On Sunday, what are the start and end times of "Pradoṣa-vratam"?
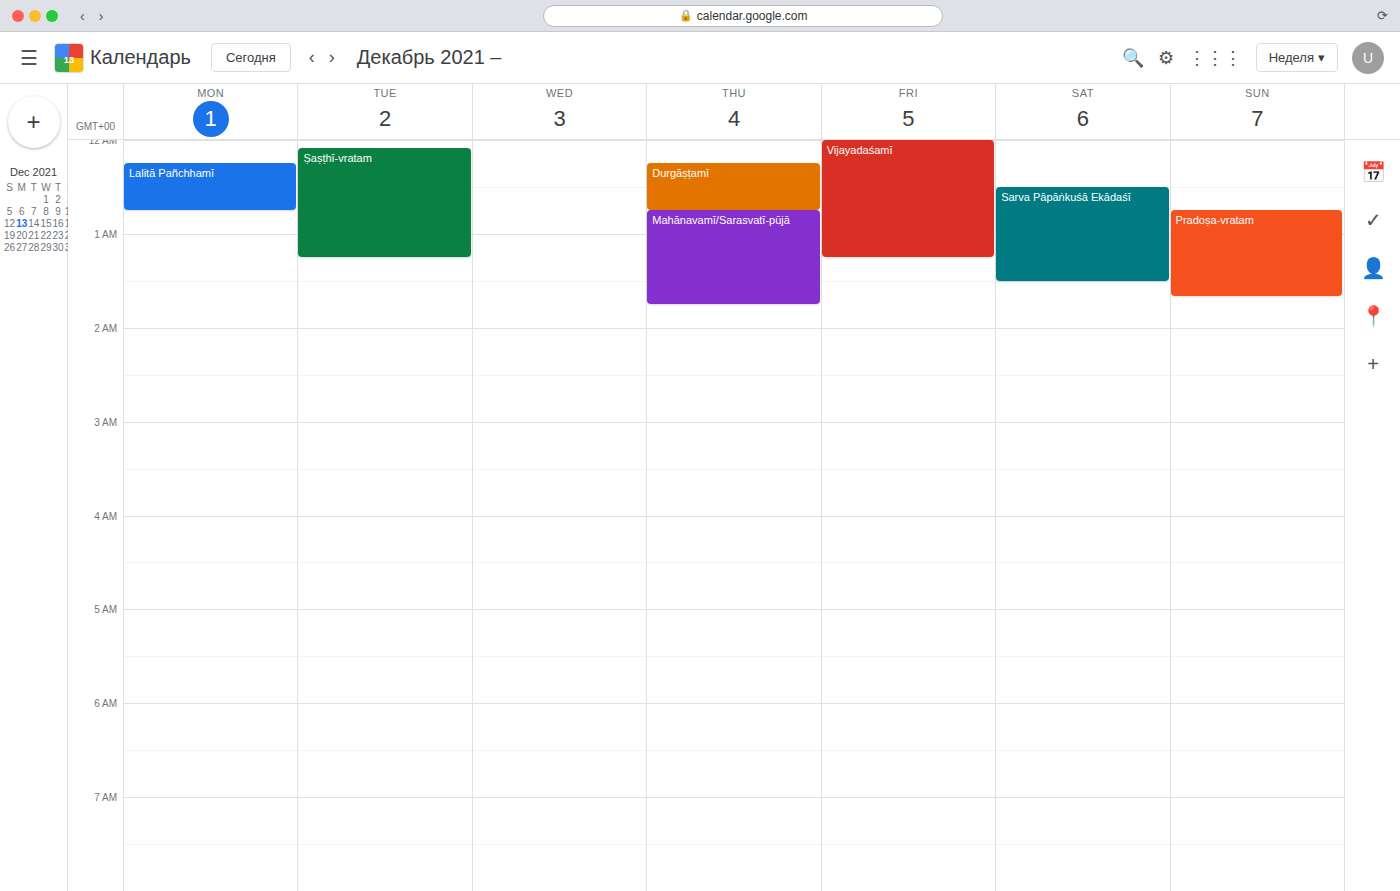
12:45 AM to 1:40 AM